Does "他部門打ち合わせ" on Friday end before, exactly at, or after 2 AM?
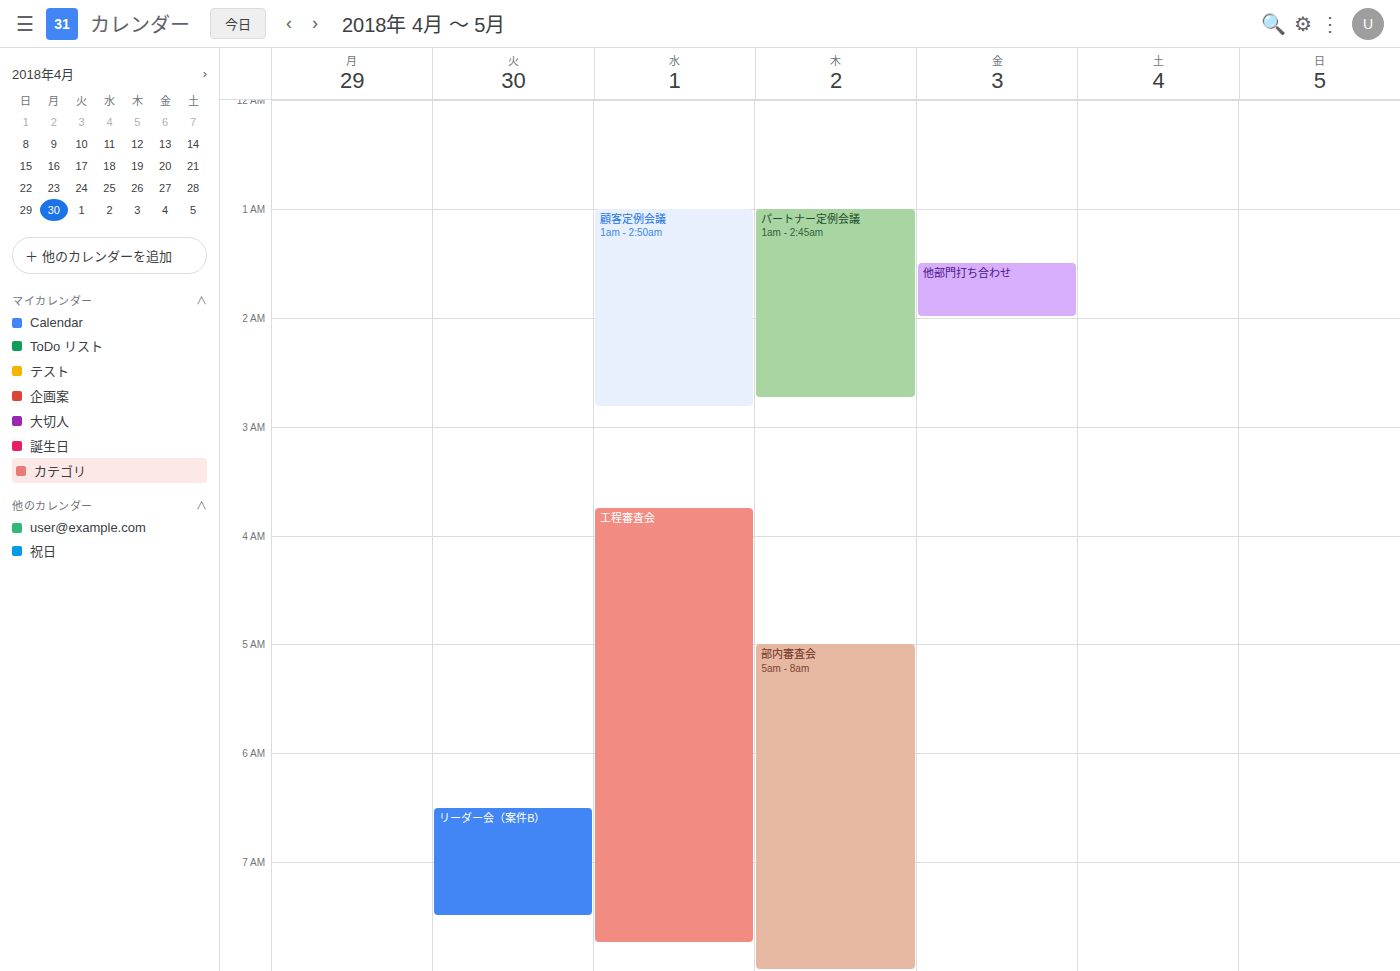
2:00 AM -- exactly at 2 AM, on the 2 AM line.